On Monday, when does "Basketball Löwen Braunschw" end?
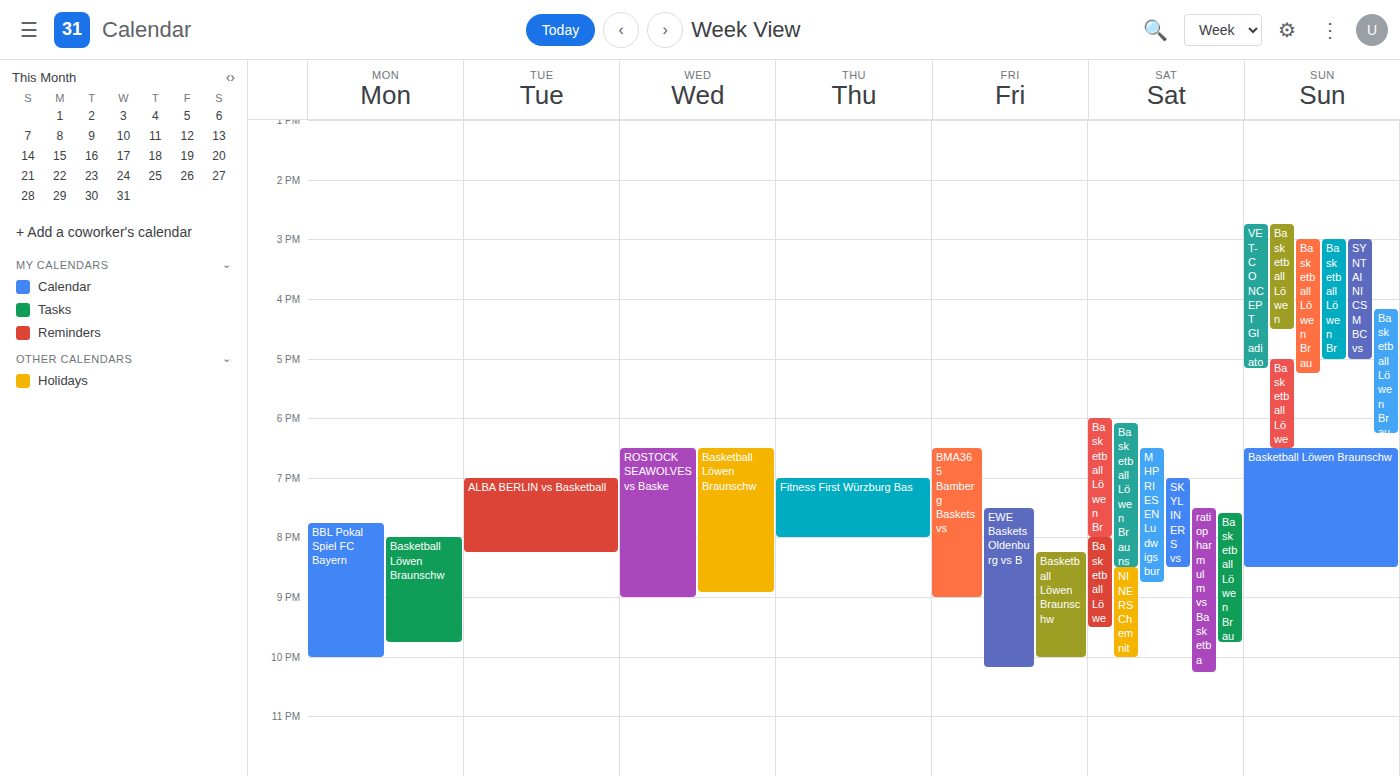
9:45 PM